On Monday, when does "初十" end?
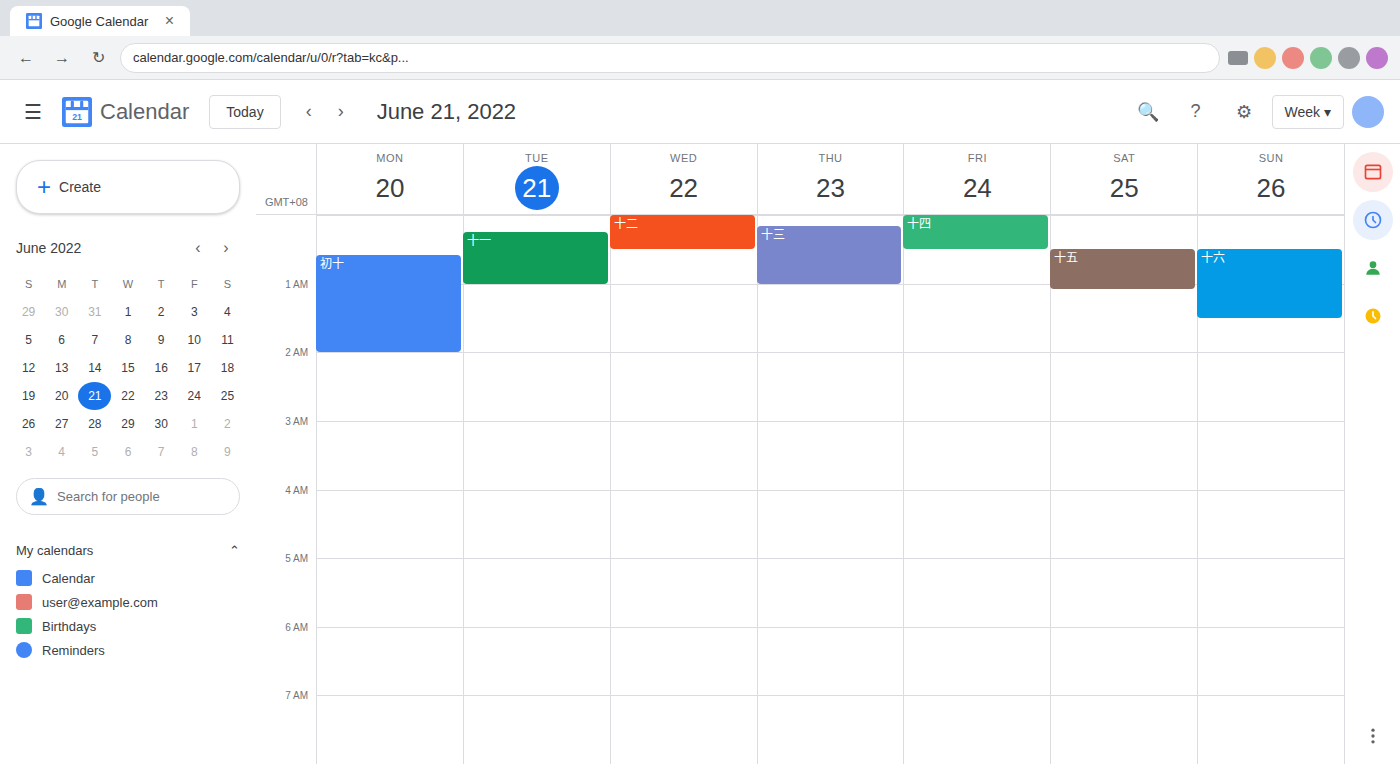
2:00 AM